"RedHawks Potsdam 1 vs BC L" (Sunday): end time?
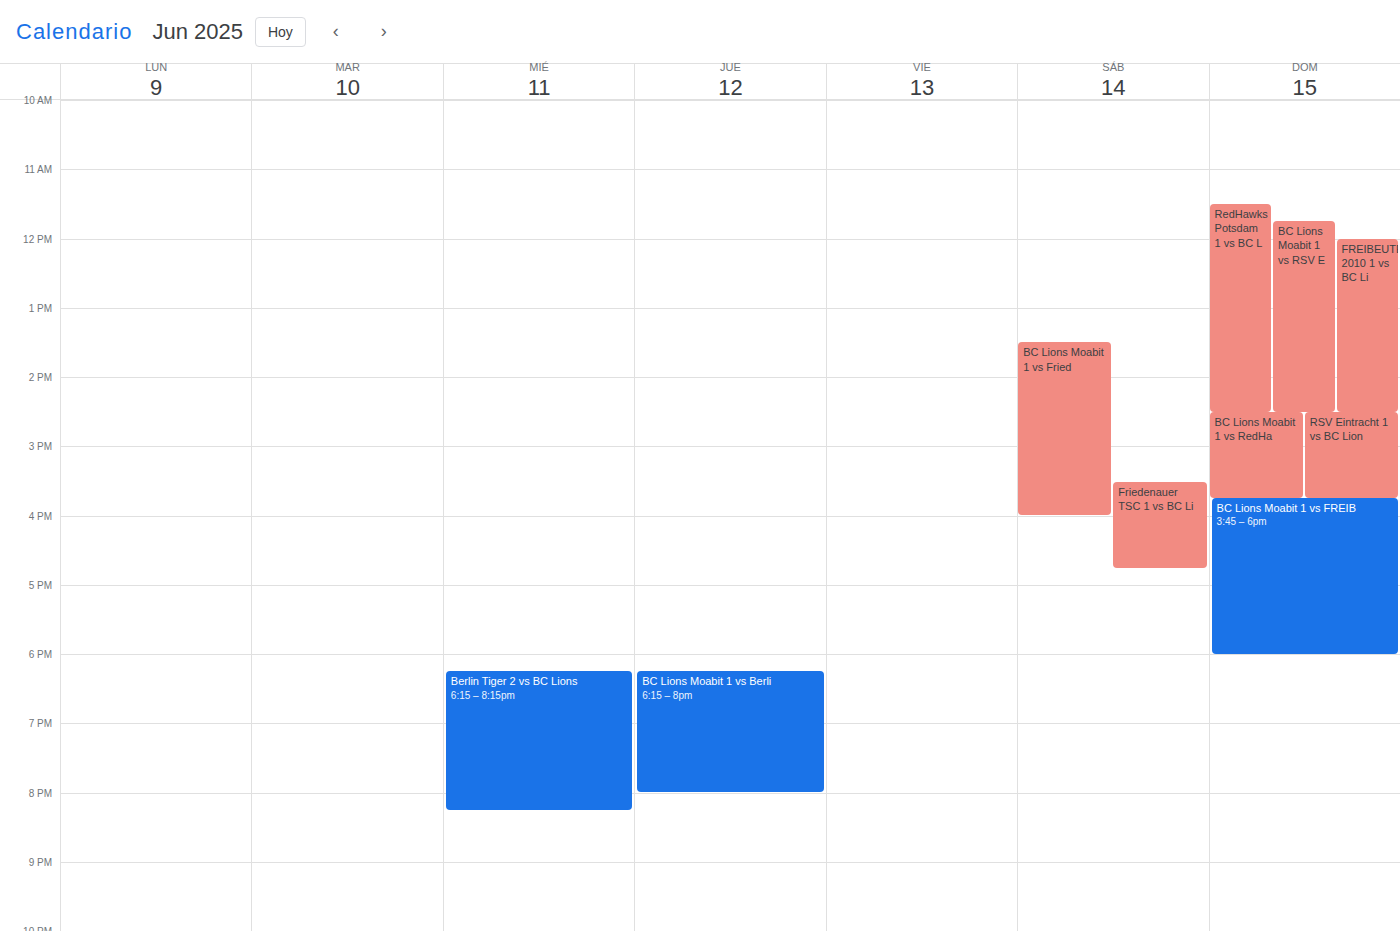
2:30 PM